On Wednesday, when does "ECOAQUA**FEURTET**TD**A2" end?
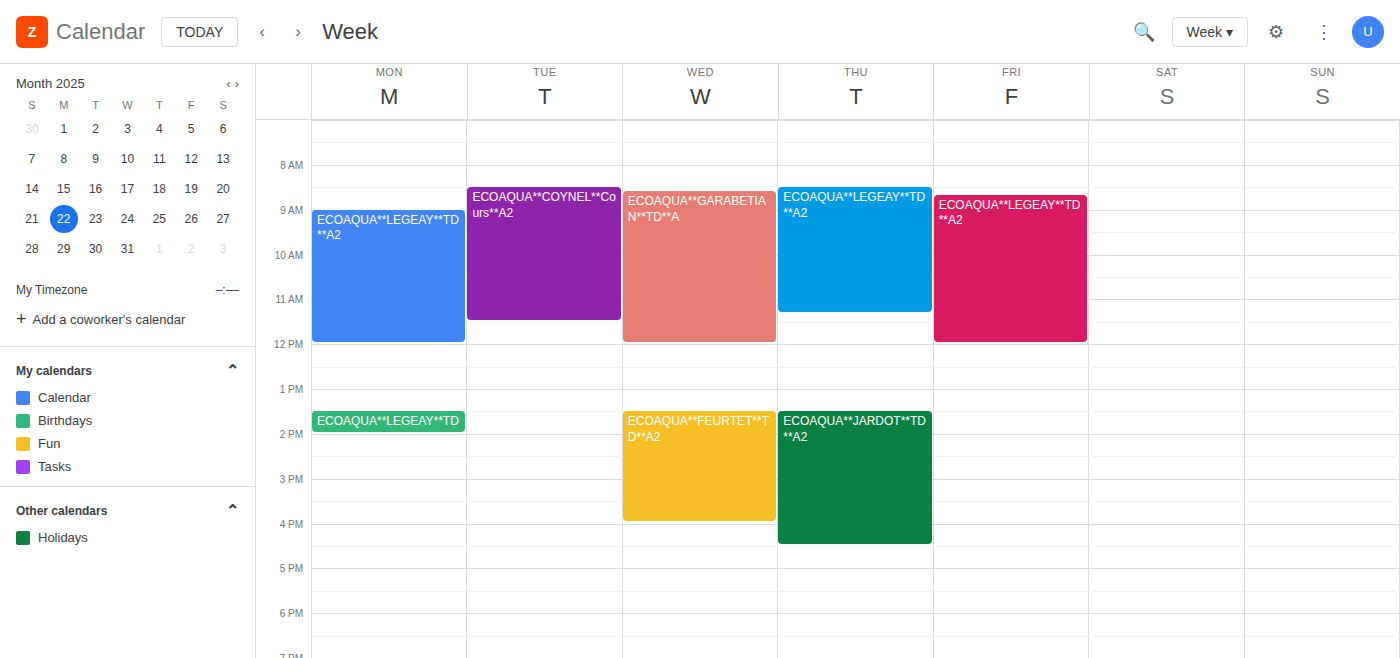
4:00 PM